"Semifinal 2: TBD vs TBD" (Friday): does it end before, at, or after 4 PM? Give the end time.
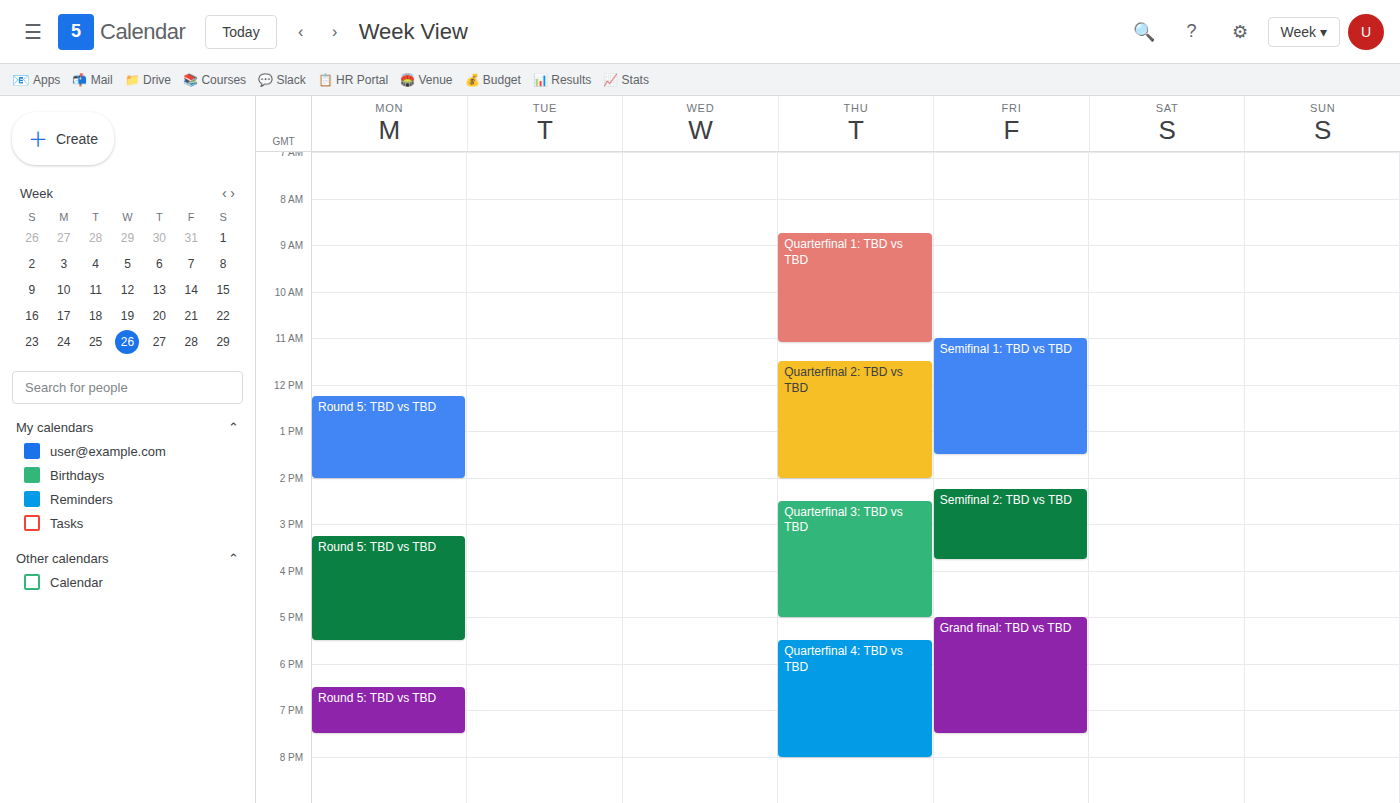
3:45 PM -- before 4 PM, 15 minutes above the 4 PM line.